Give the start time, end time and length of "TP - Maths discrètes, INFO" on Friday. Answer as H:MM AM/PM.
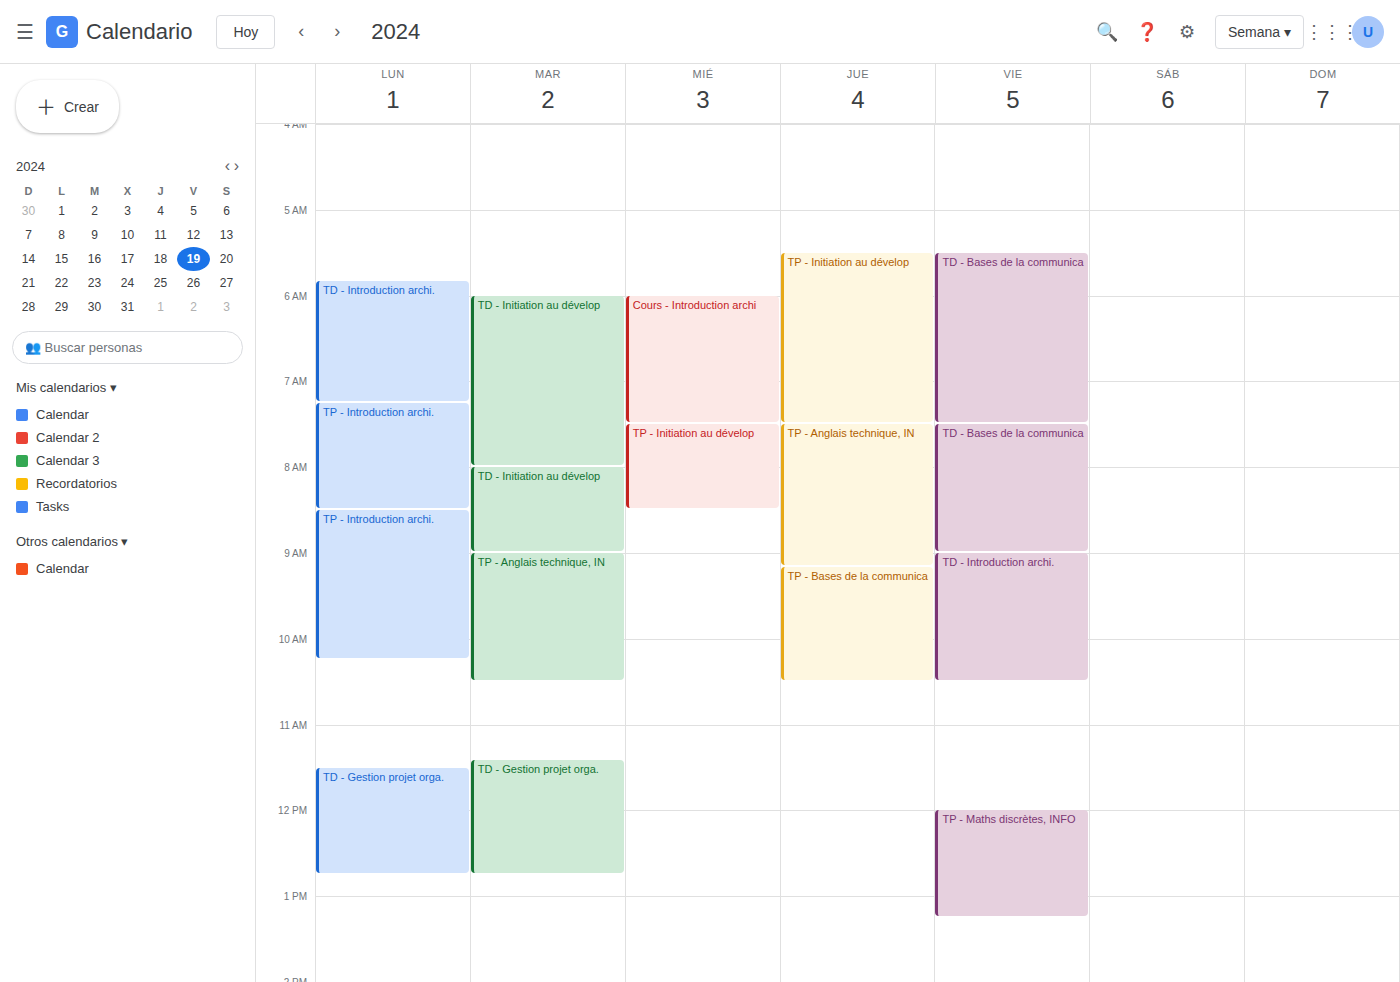
12:00 PM to 1:15 PM, 1 hour 15 minutes